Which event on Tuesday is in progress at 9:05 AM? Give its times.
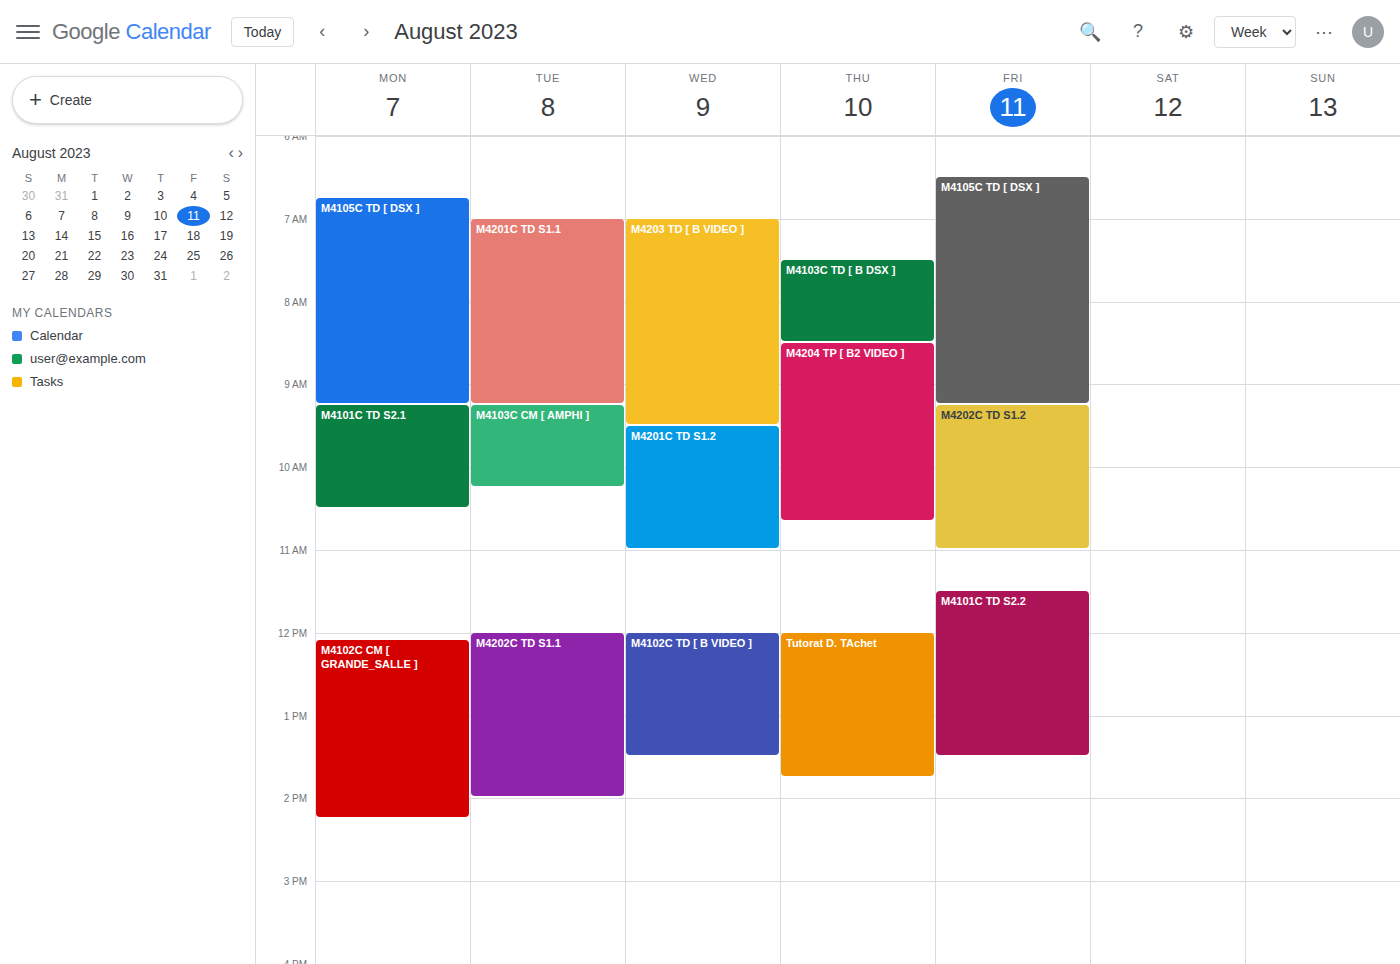
"M4201C TD S1.1", 7:00 AM to 9:15 AM